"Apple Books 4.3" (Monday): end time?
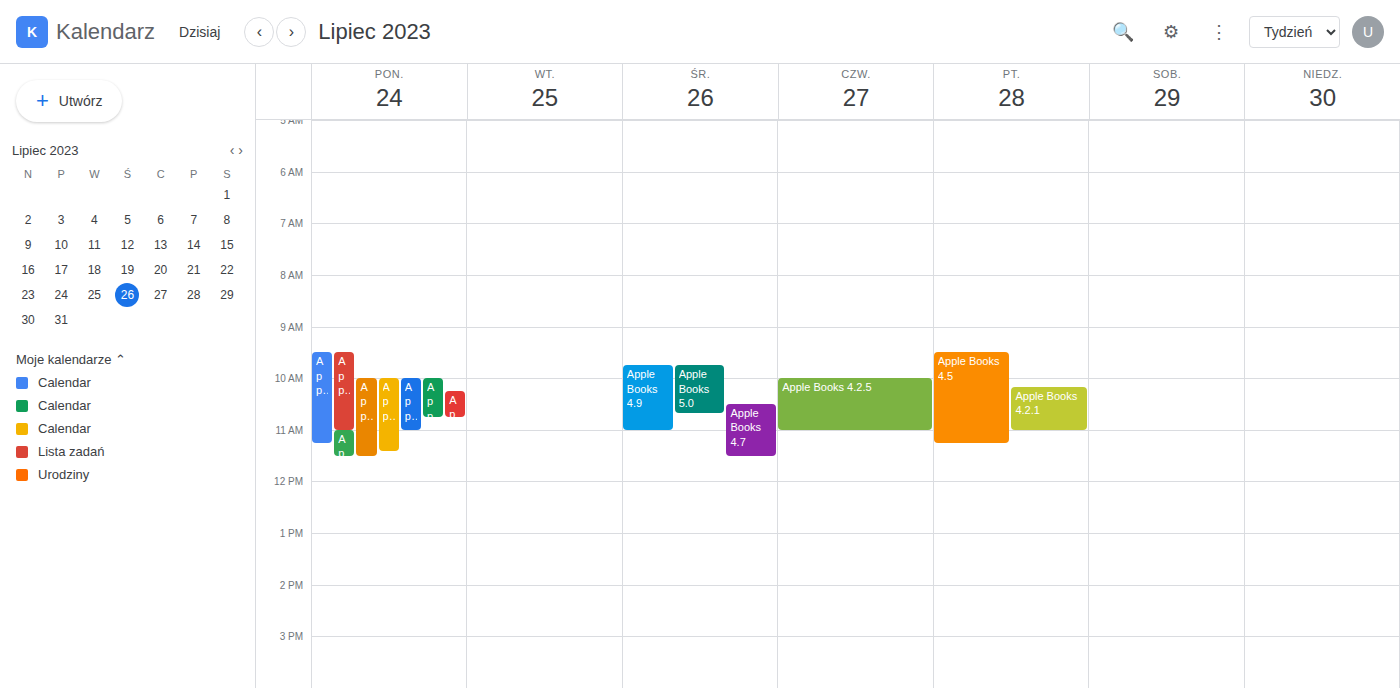
11:25 AM